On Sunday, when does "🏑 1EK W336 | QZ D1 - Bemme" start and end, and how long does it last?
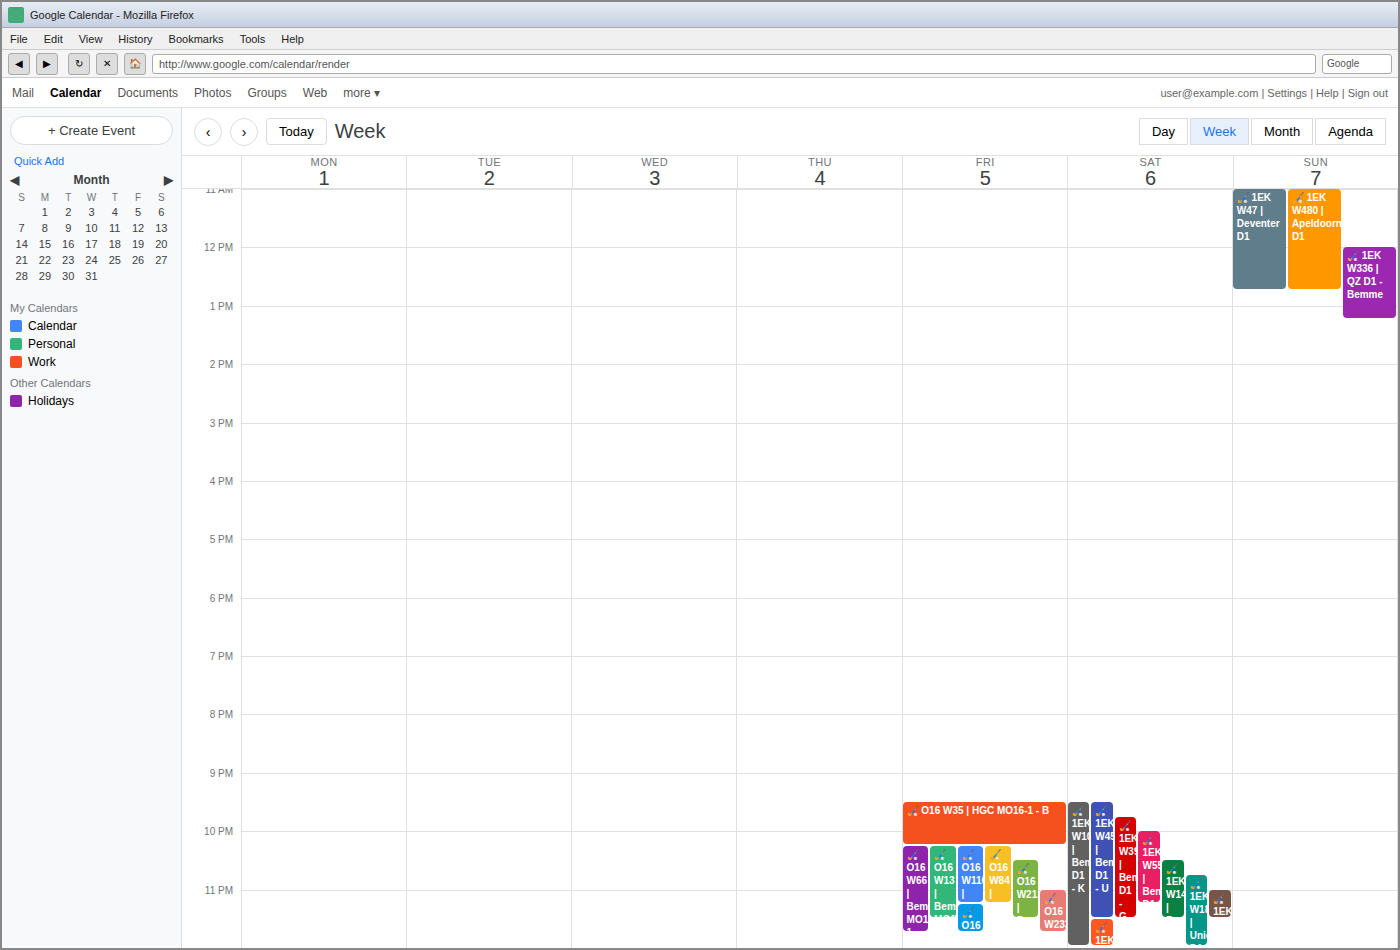
12:00 PM to 1:15 PM, 1 hour 15 minutes